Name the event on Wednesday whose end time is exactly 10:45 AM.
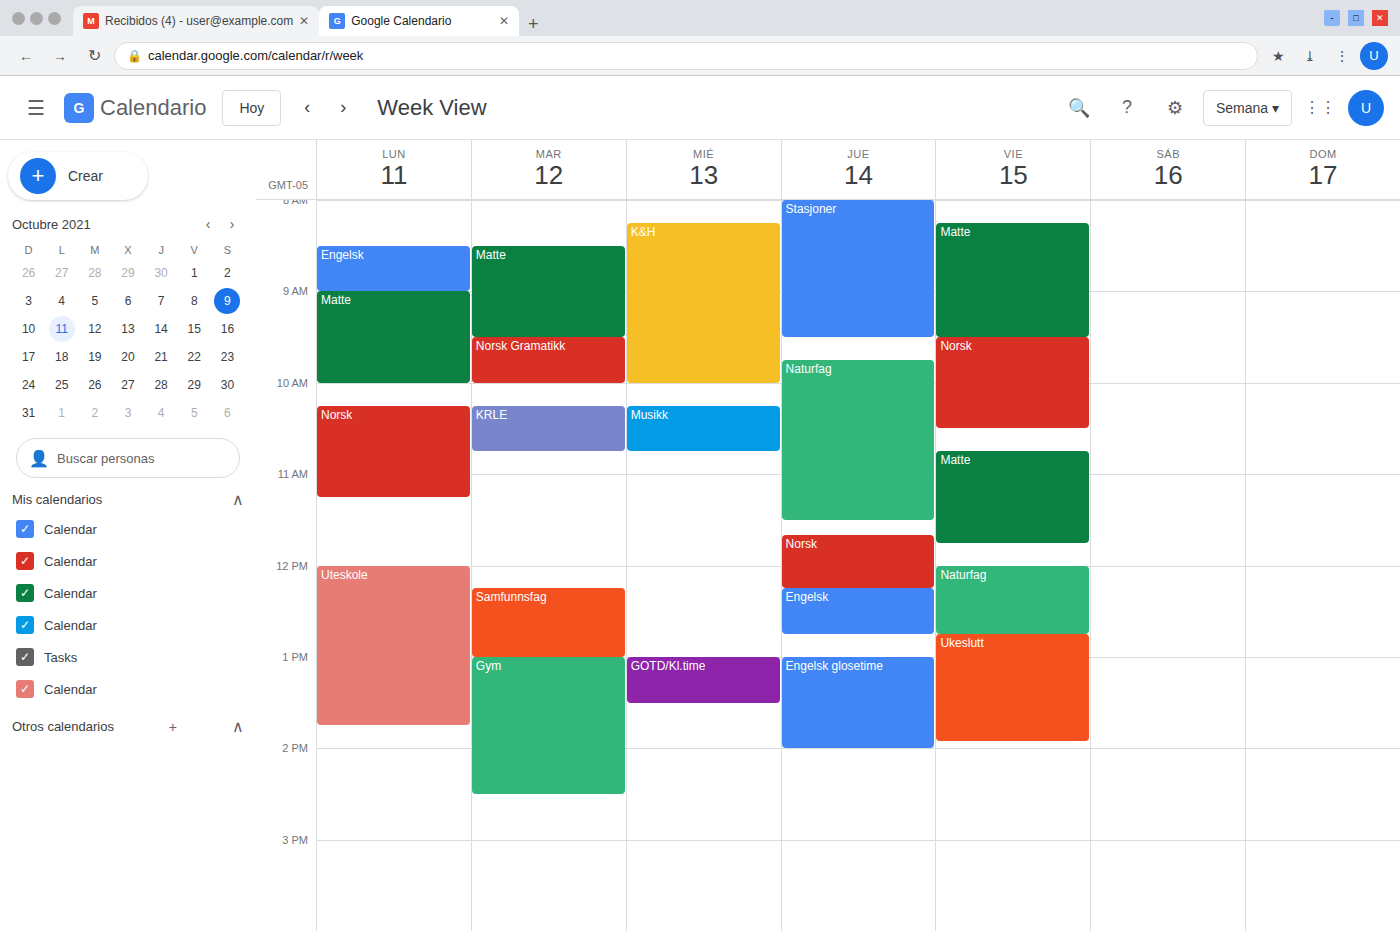
"Musikk"